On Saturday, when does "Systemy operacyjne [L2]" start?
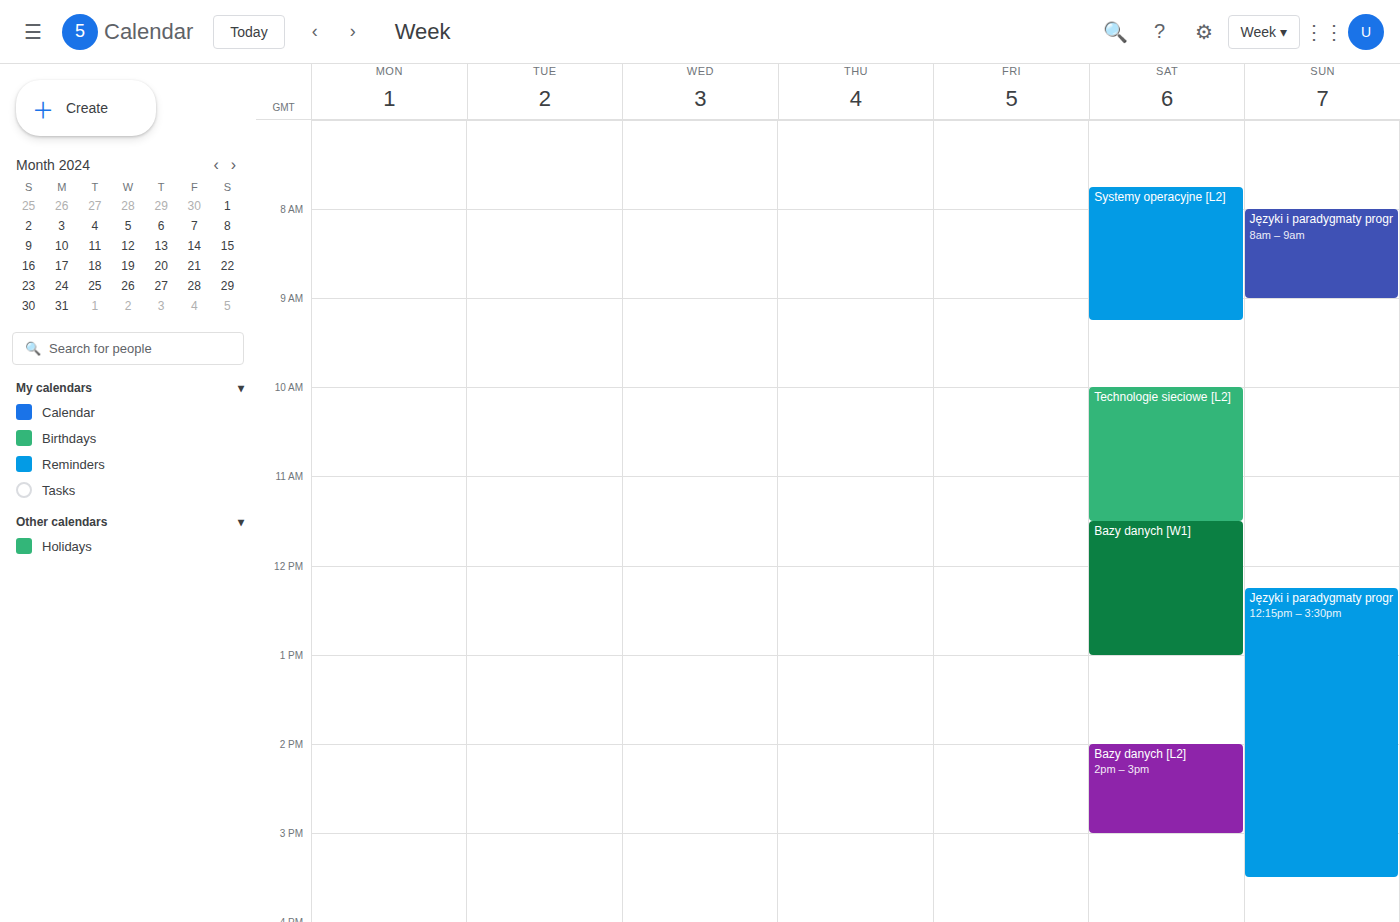
7:45 AM